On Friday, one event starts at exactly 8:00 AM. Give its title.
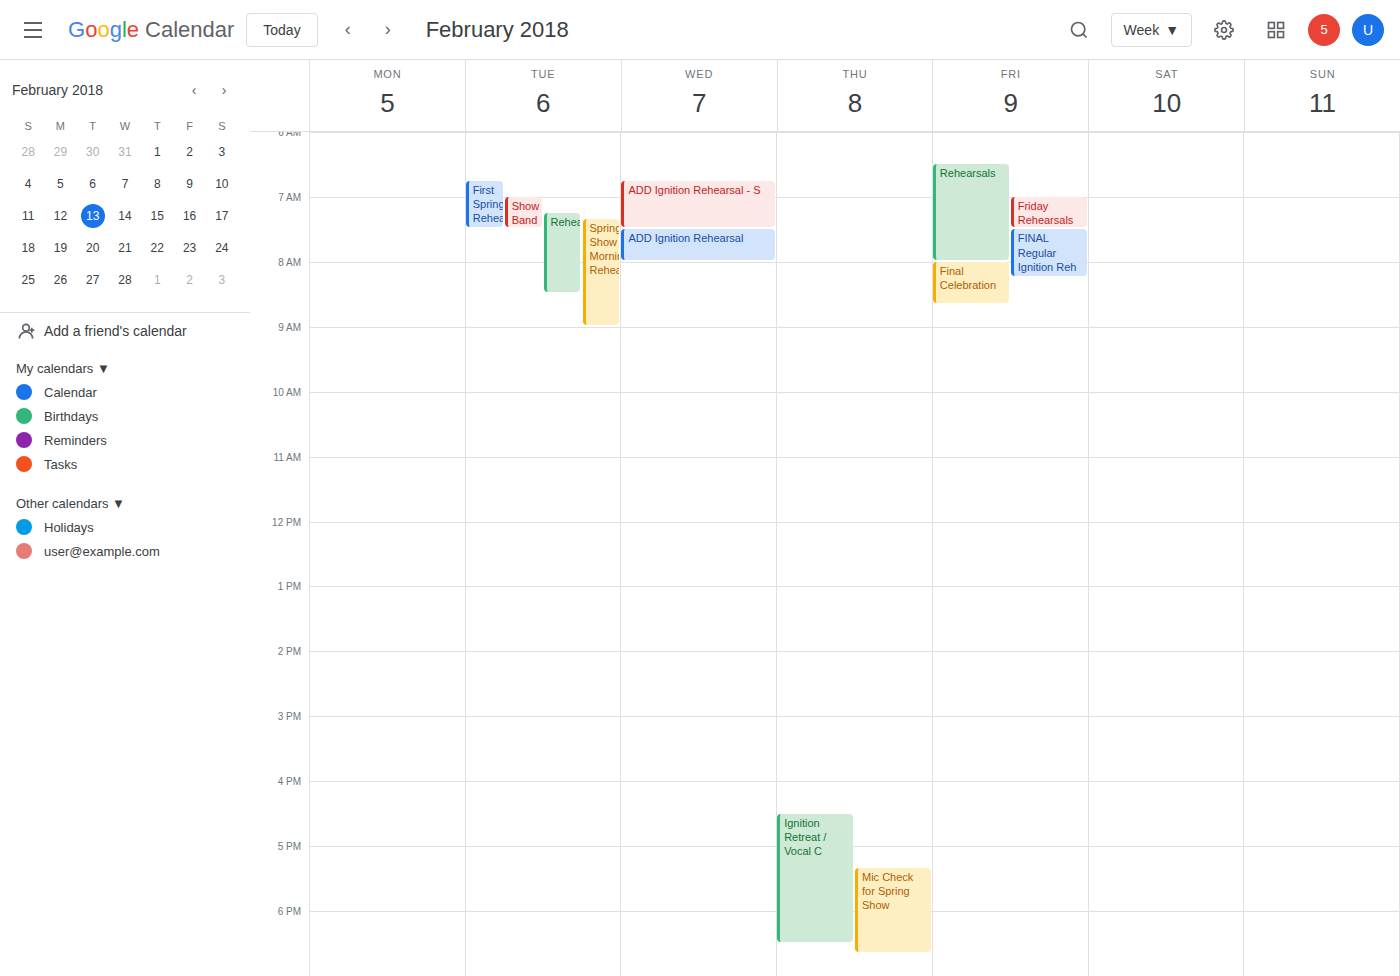
"Final Celebration"